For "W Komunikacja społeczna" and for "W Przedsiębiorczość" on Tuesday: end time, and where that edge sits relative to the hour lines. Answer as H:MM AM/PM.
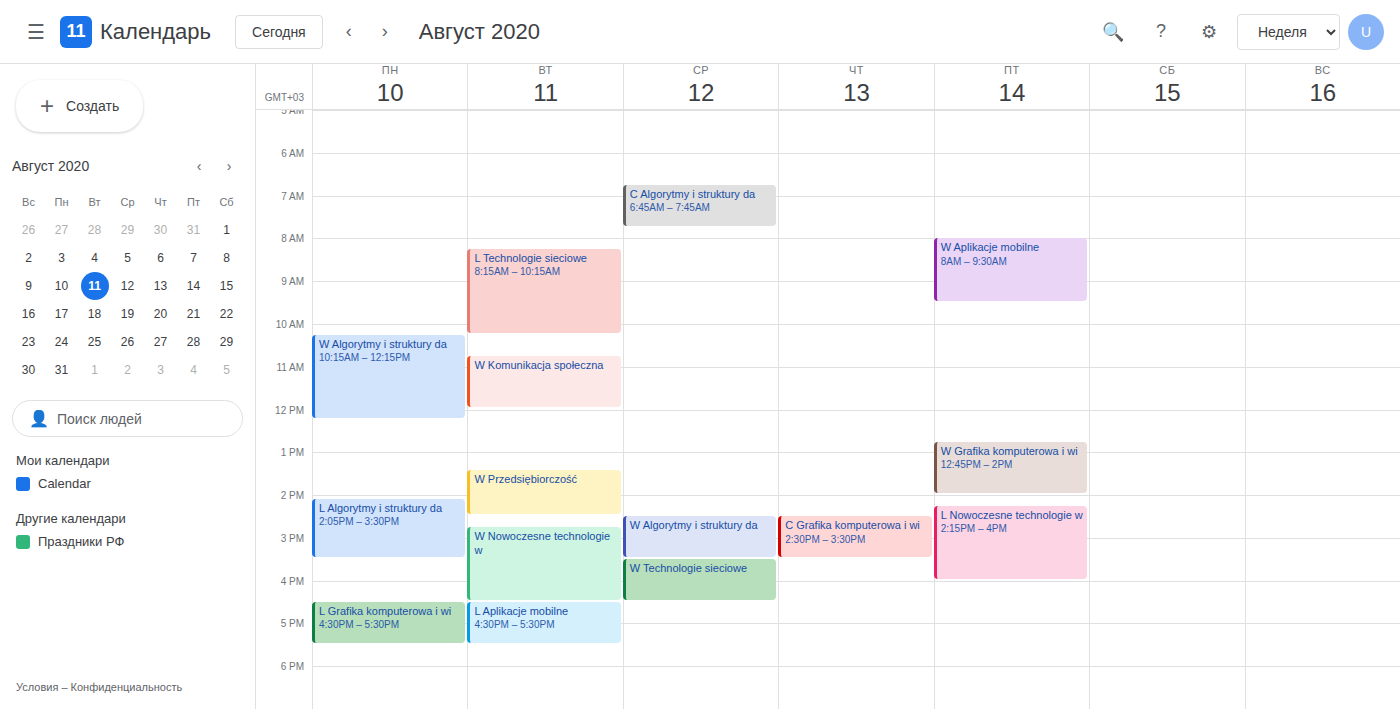
"W Komunikacja społeczna": 12:00 PM, exactly on the 12 PM line. "W Przedsiębiorczość": 2:30 PM, halfway between the 2 PM and 3 PM lines.